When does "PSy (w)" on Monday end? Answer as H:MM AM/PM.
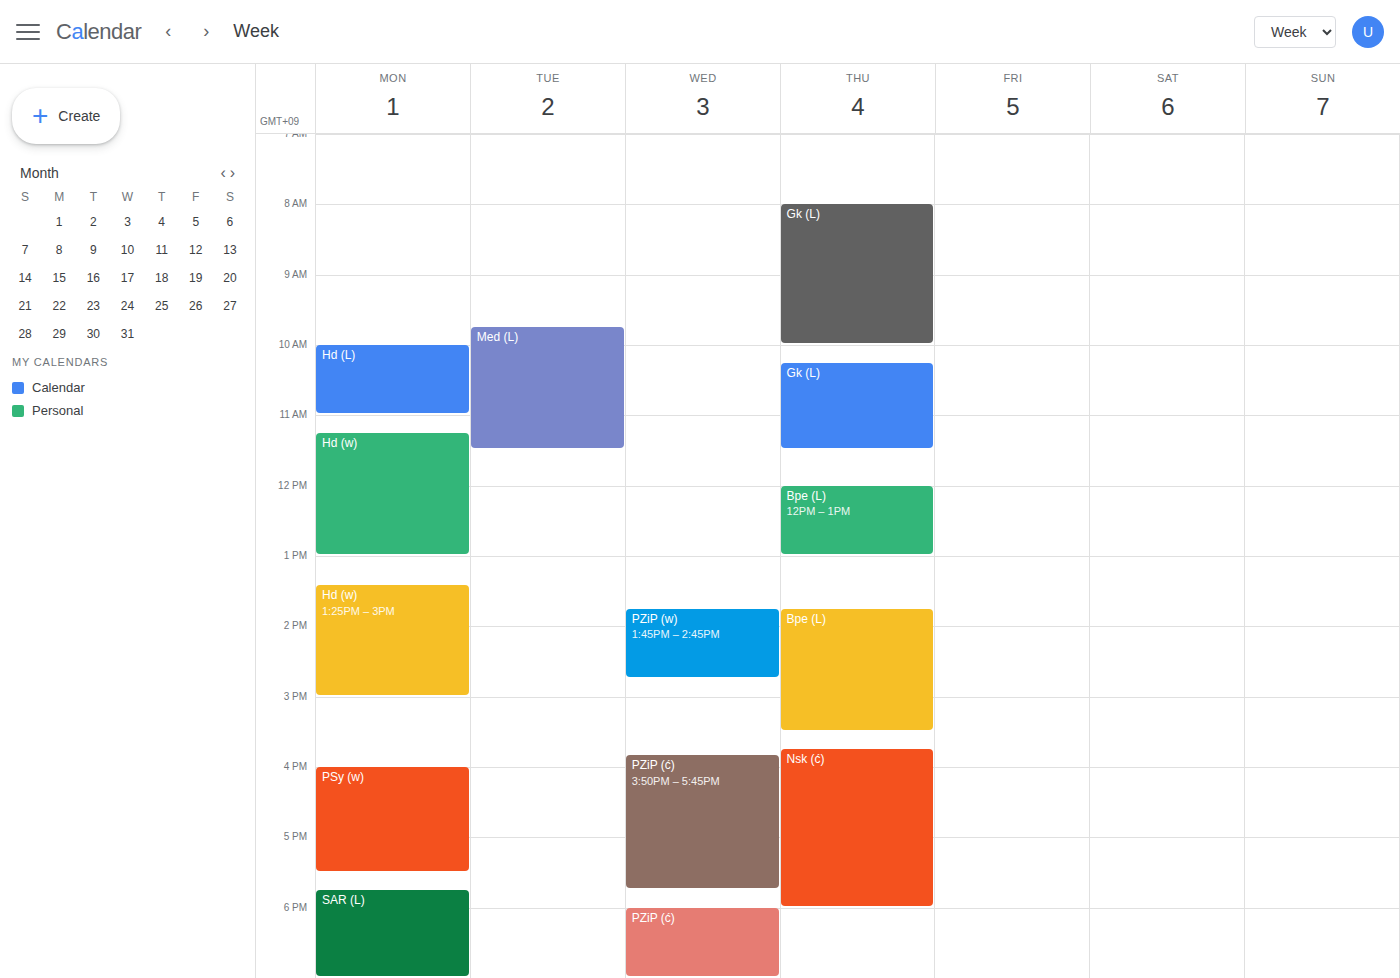
5:30 PM